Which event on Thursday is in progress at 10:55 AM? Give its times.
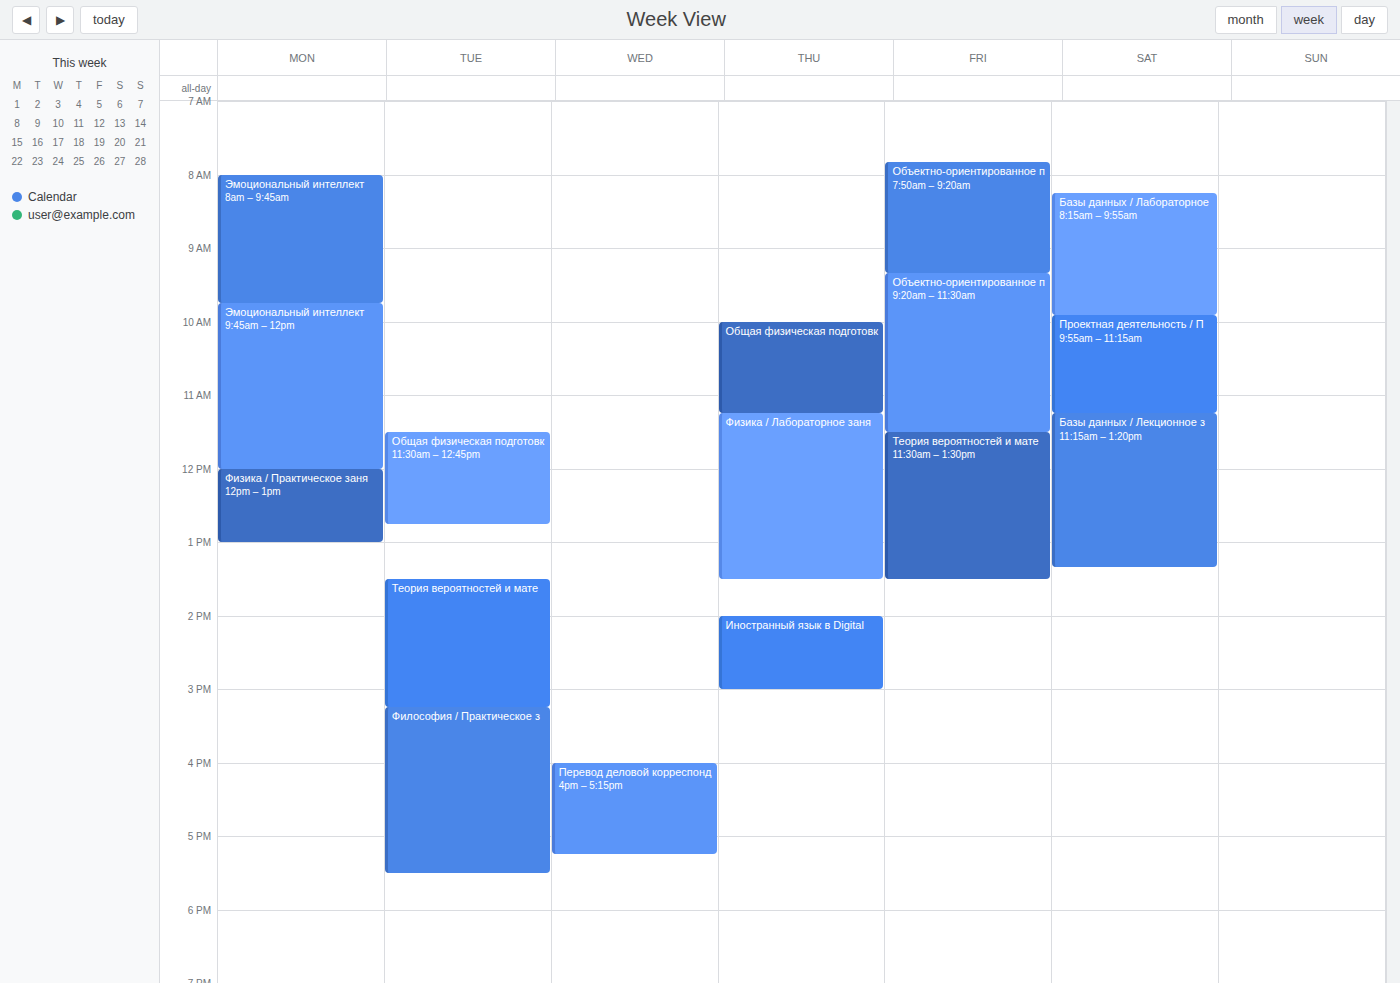
"Общая физическая подготовк", 10:00 AM to 11:15 AM